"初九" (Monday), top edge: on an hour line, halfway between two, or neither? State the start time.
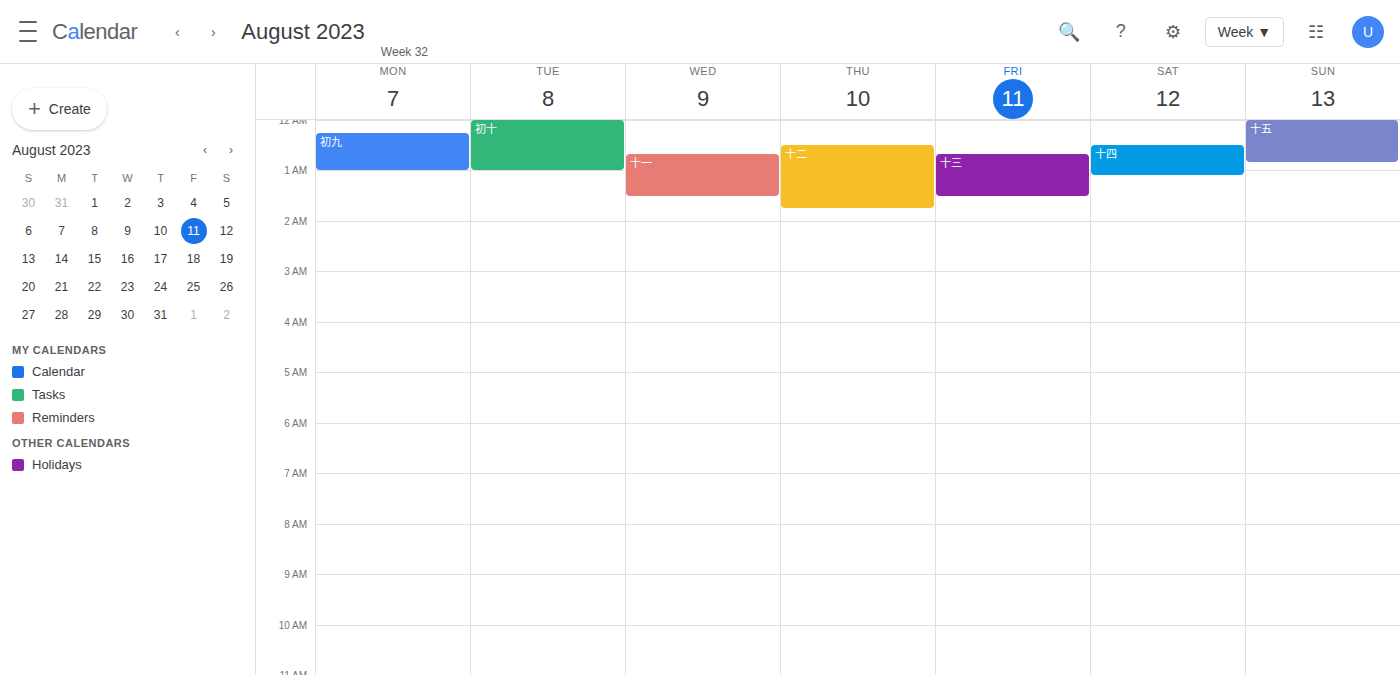
12:15 AM -- neither: a quarter of the way from the 12 AM line to the 1 AM line.